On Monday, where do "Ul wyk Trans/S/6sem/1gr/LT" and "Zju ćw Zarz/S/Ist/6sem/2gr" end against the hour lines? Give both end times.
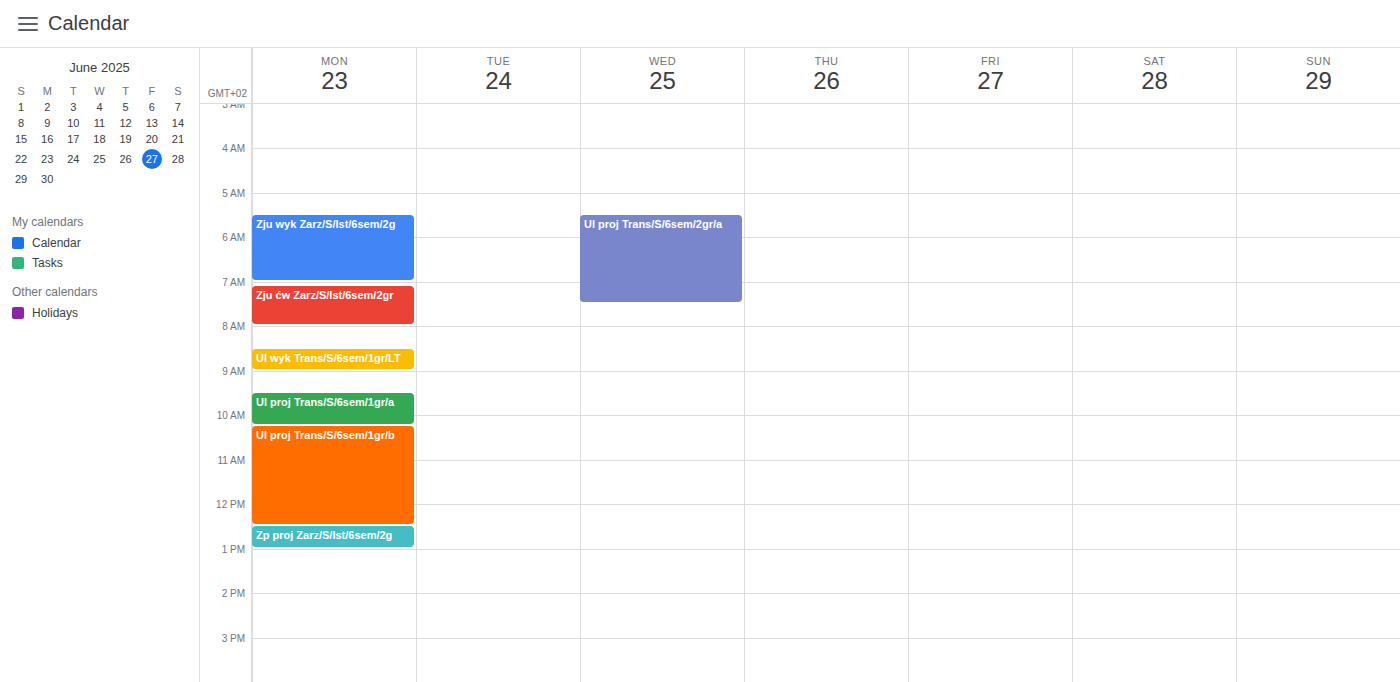
"Ul wyk Trans/S/6sem/1gr/LT": 09:00, exactly on the 09:00 line. "Zju ćw Zarz/S/Ist/6sem/2gr": 08:00, exactly on the 08:00 line.